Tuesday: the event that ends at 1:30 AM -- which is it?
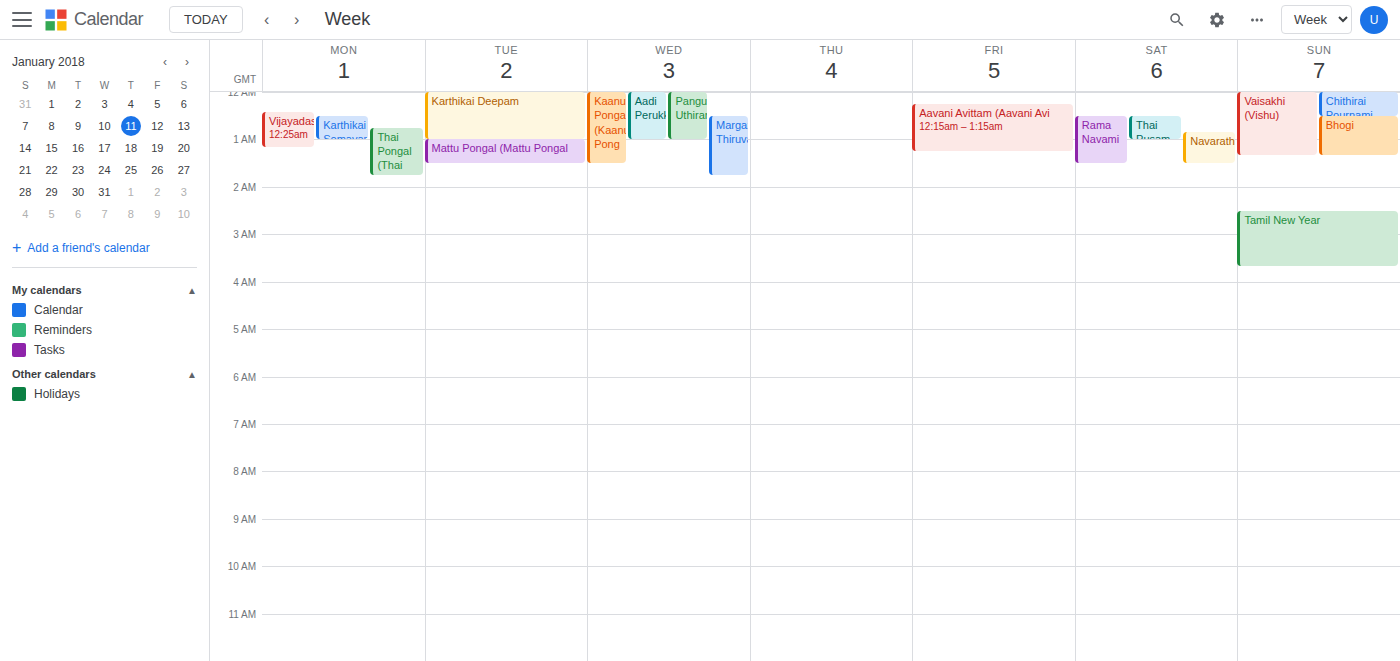
"Mattu Pongal (Mattu Pongal"